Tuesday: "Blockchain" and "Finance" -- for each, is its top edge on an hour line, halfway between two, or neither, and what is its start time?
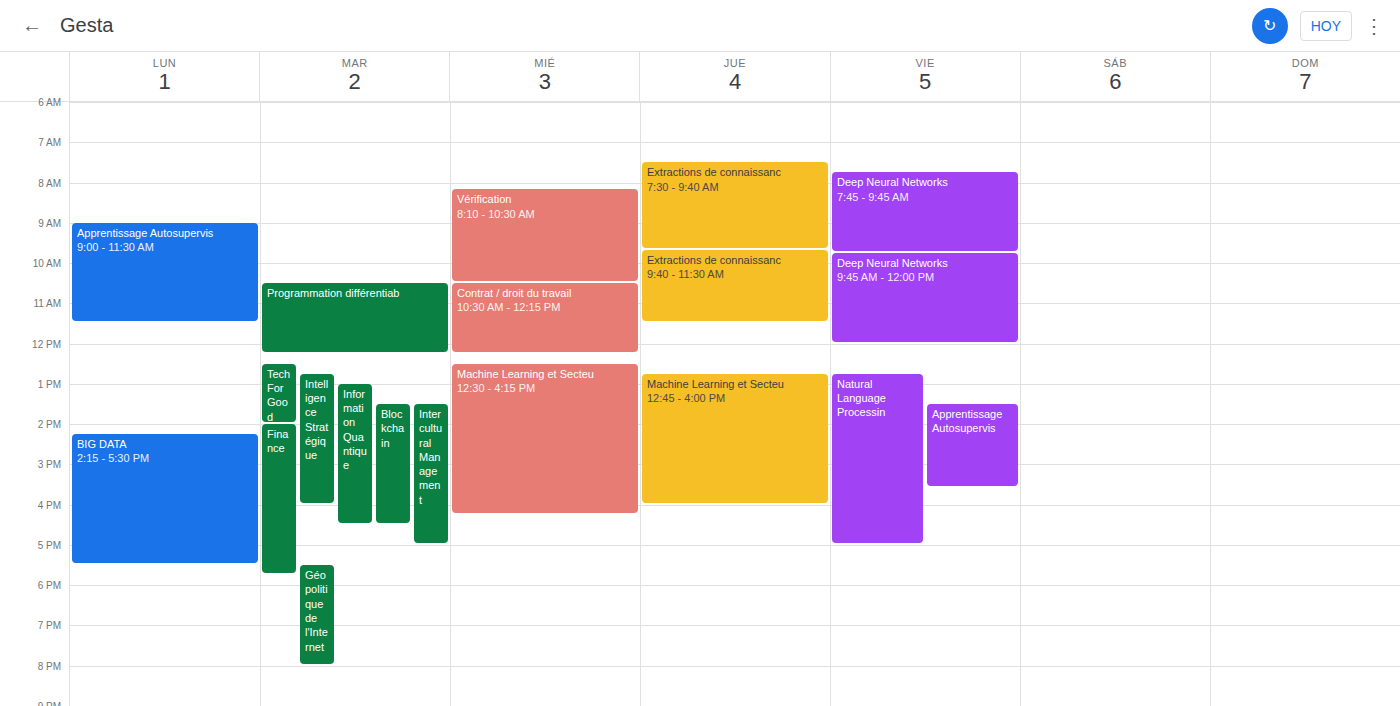
"Blockchain": 1:30 PM, halfway between the 1 PM and 2 PM lines. "Finance": 2:00 PM, exactly on the 2 PM line.